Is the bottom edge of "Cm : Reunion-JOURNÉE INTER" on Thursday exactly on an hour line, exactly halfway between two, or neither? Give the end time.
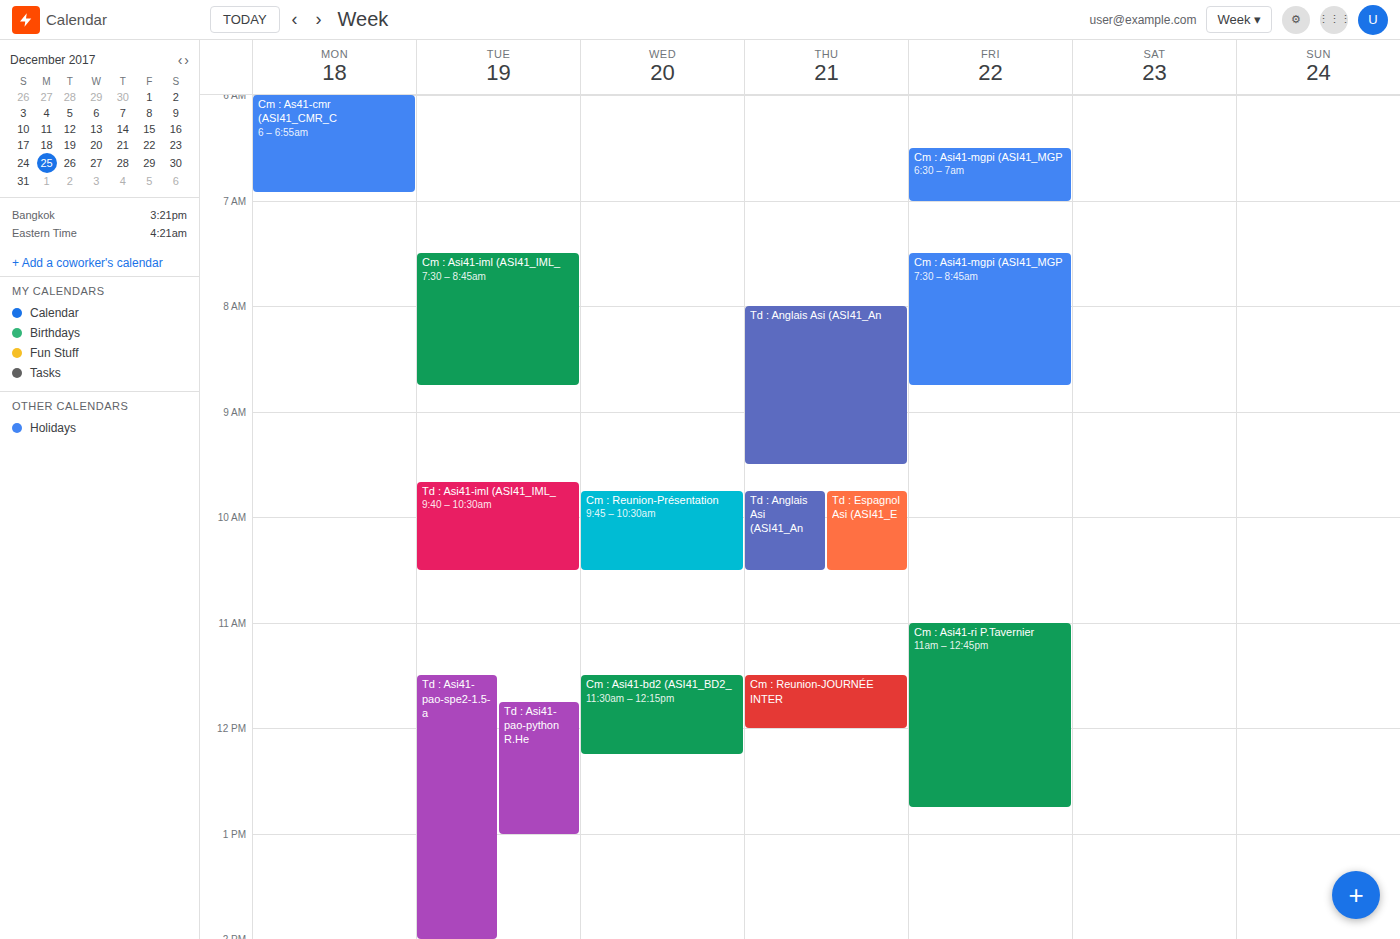
12:00 PM -- exactly on the 12 PM line.